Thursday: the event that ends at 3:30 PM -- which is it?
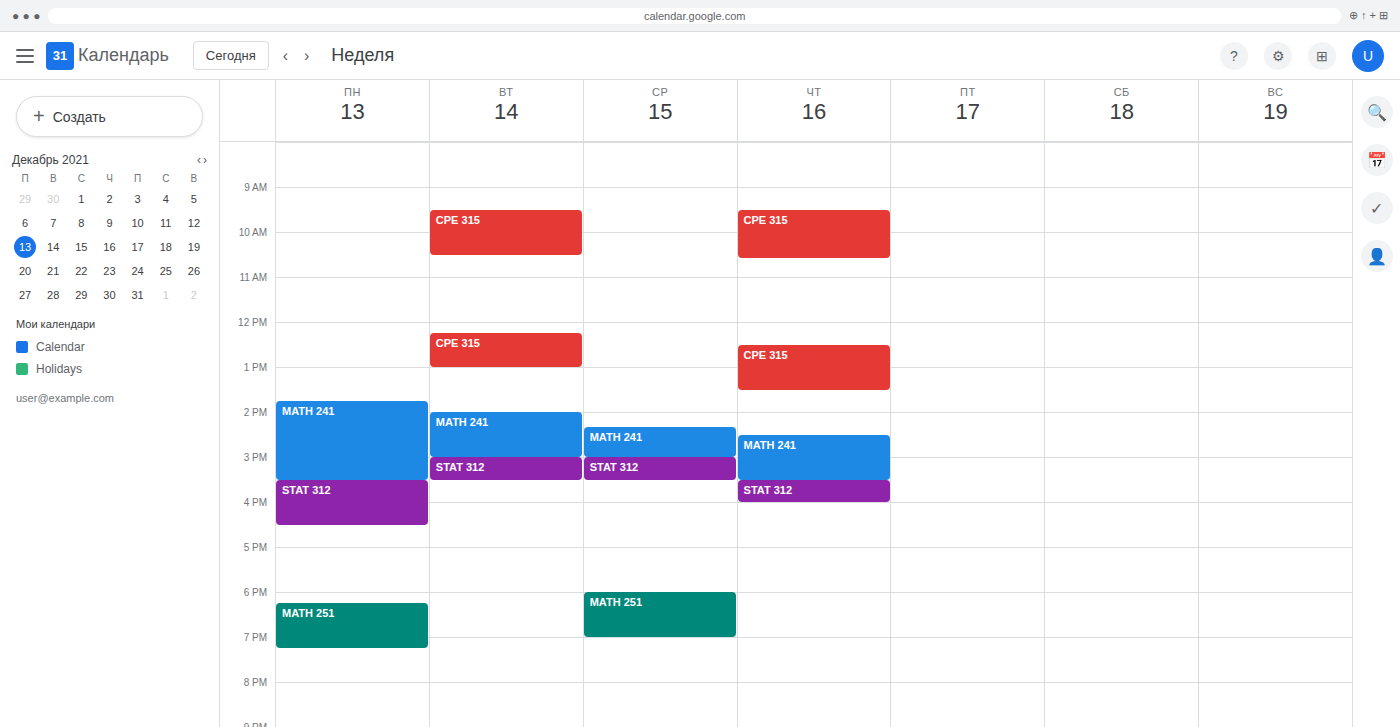
"MATH 241"